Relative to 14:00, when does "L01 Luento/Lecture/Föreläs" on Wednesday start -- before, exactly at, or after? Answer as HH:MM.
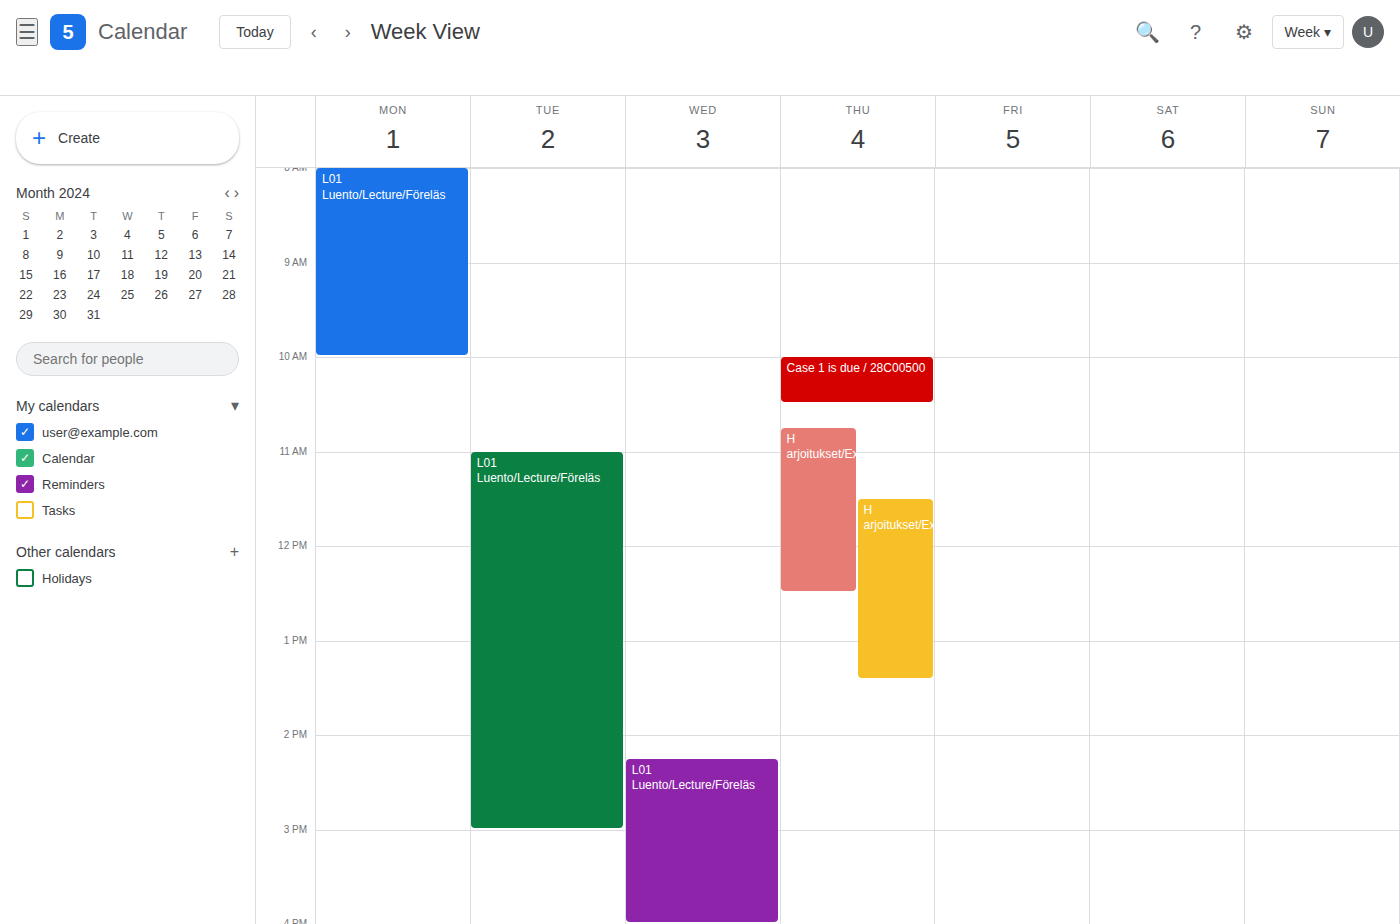
14:15 -- after 14:00, 15 minutes below the 14:00 line.